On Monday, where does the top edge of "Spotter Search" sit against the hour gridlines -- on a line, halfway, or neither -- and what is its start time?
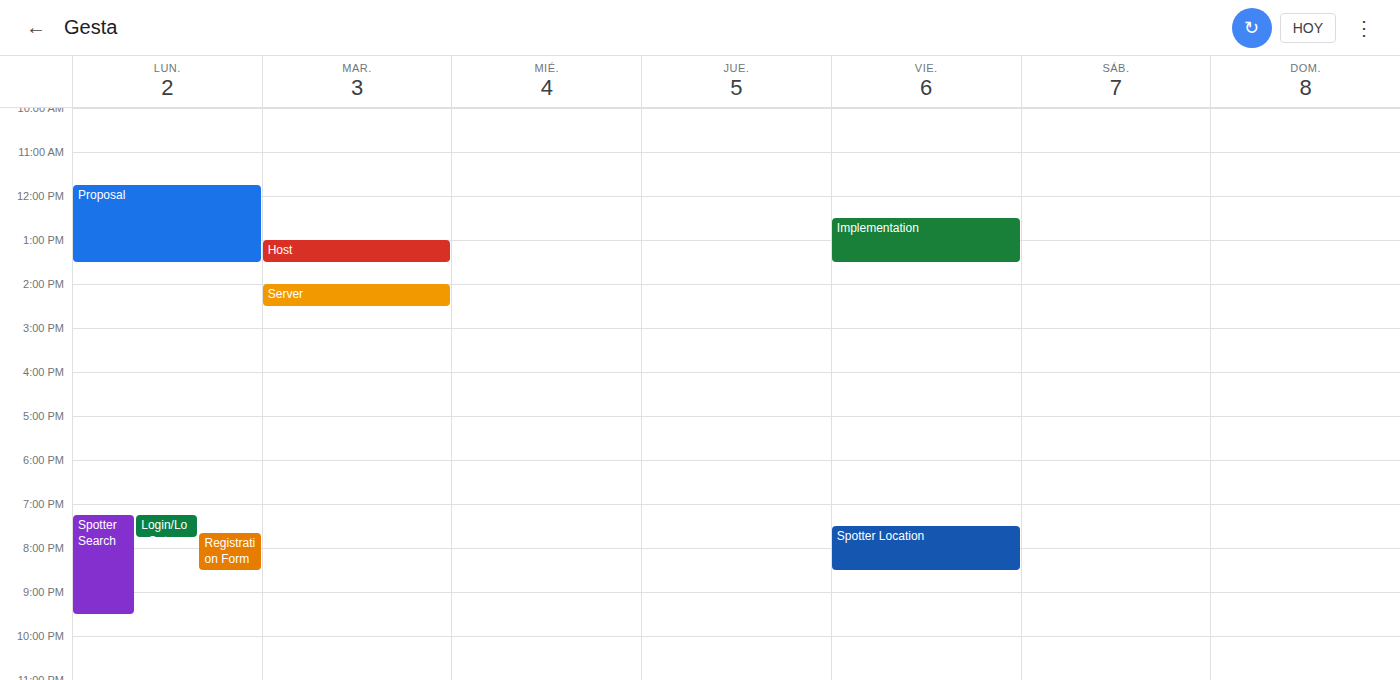
7:15 PM -- neither: a quarter of the way from the 7 PM line to the 8 PM line.